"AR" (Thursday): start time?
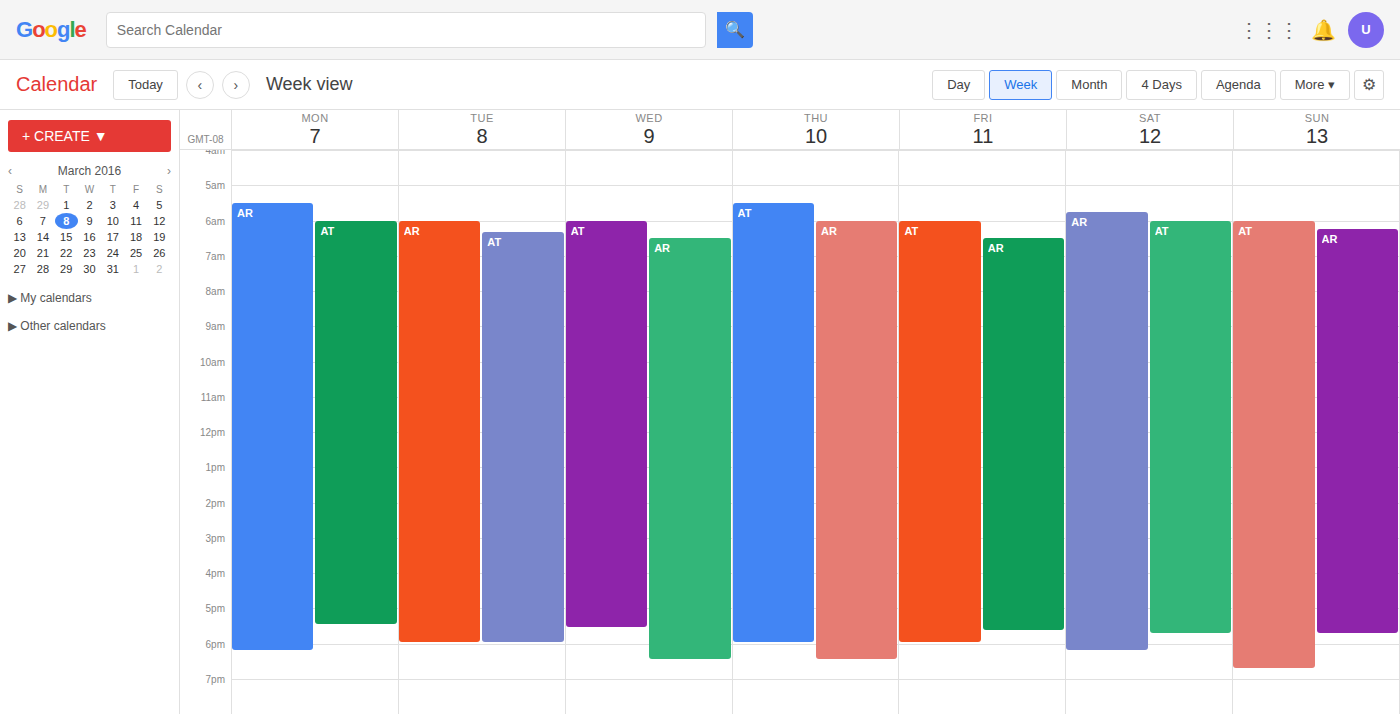
6:00 AM